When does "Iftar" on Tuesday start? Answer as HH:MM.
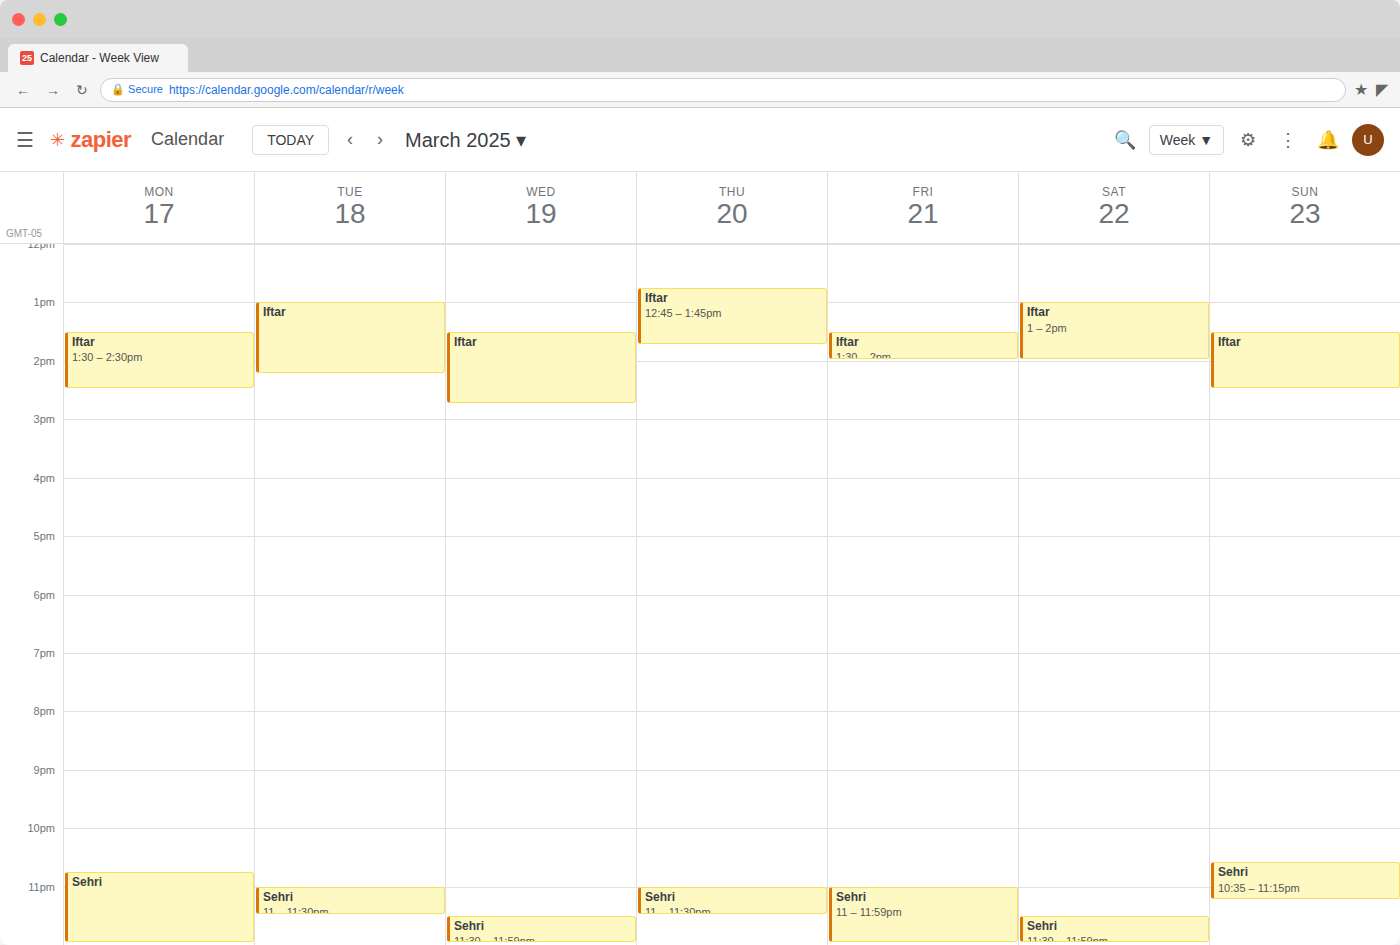
13:00